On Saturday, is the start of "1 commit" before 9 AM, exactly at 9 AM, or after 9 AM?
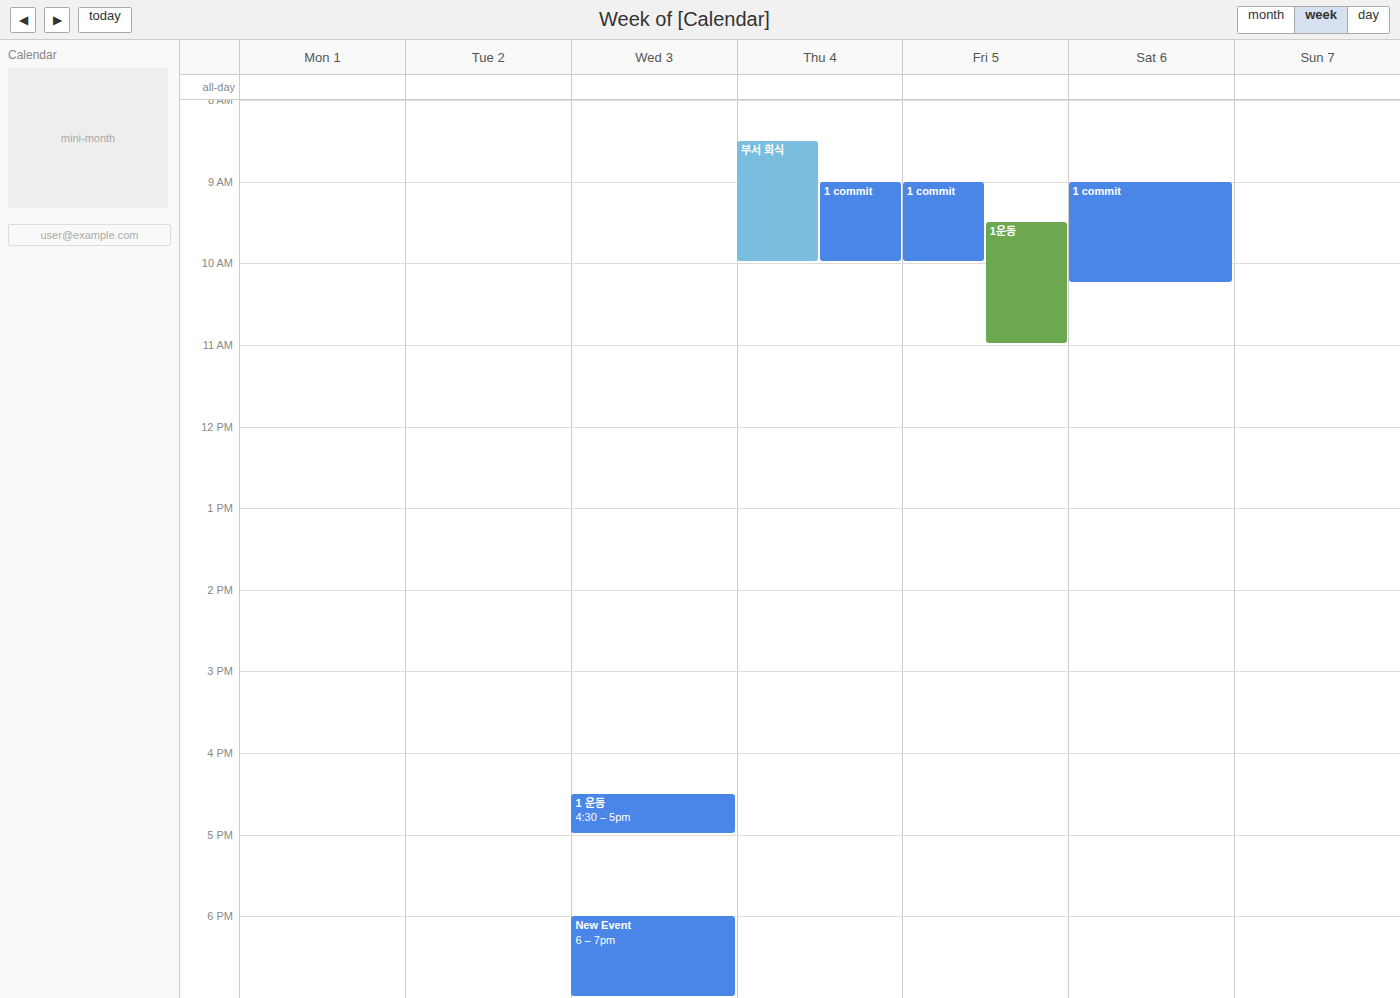
9:00 AM -- exactly at 9 AM, on the 9 AM line.